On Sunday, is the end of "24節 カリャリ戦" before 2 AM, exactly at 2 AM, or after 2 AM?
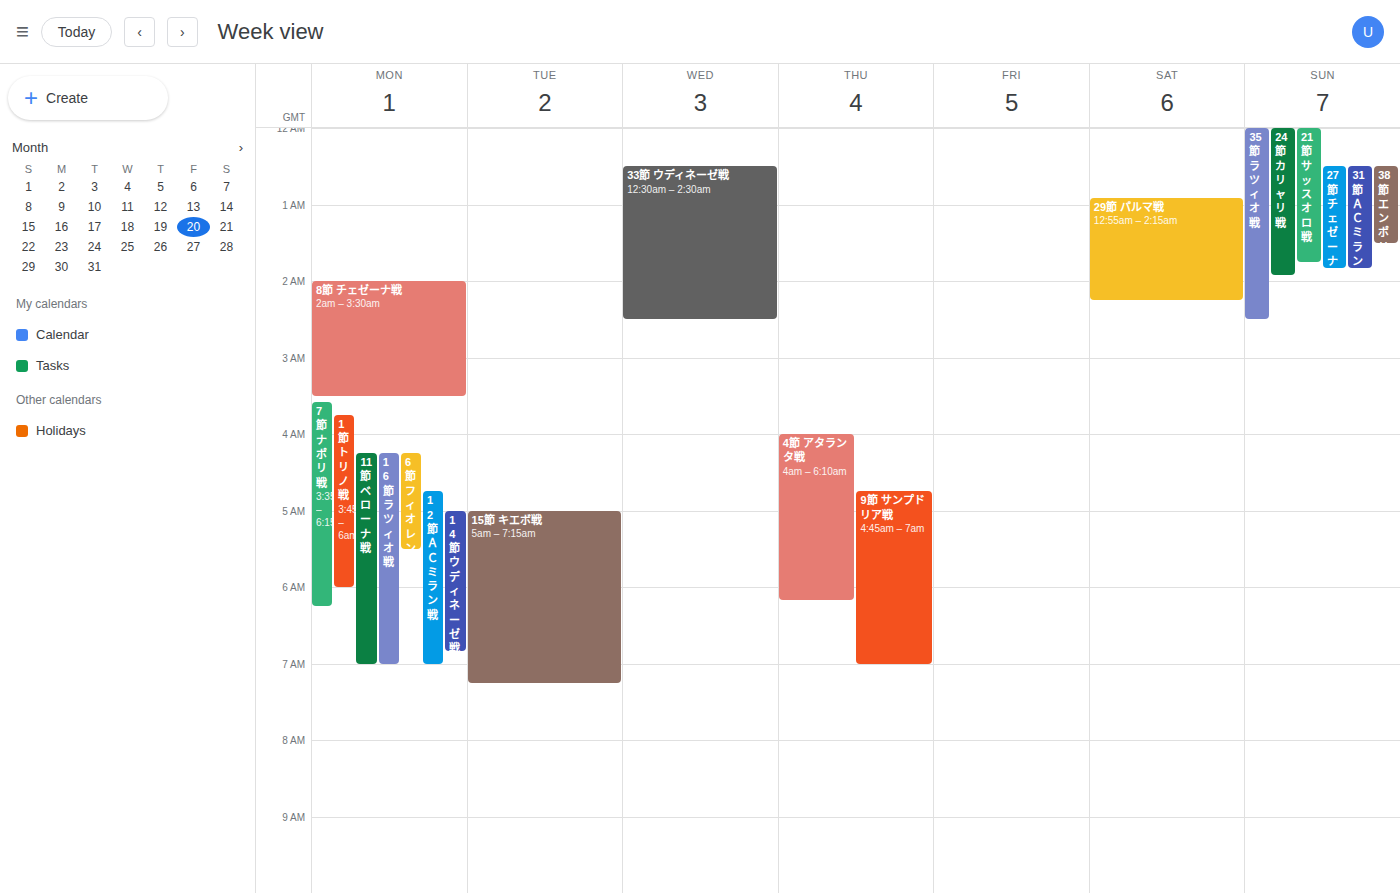
1:55 AM -- before 2 AM, 5 minutes above the 2 AM line.